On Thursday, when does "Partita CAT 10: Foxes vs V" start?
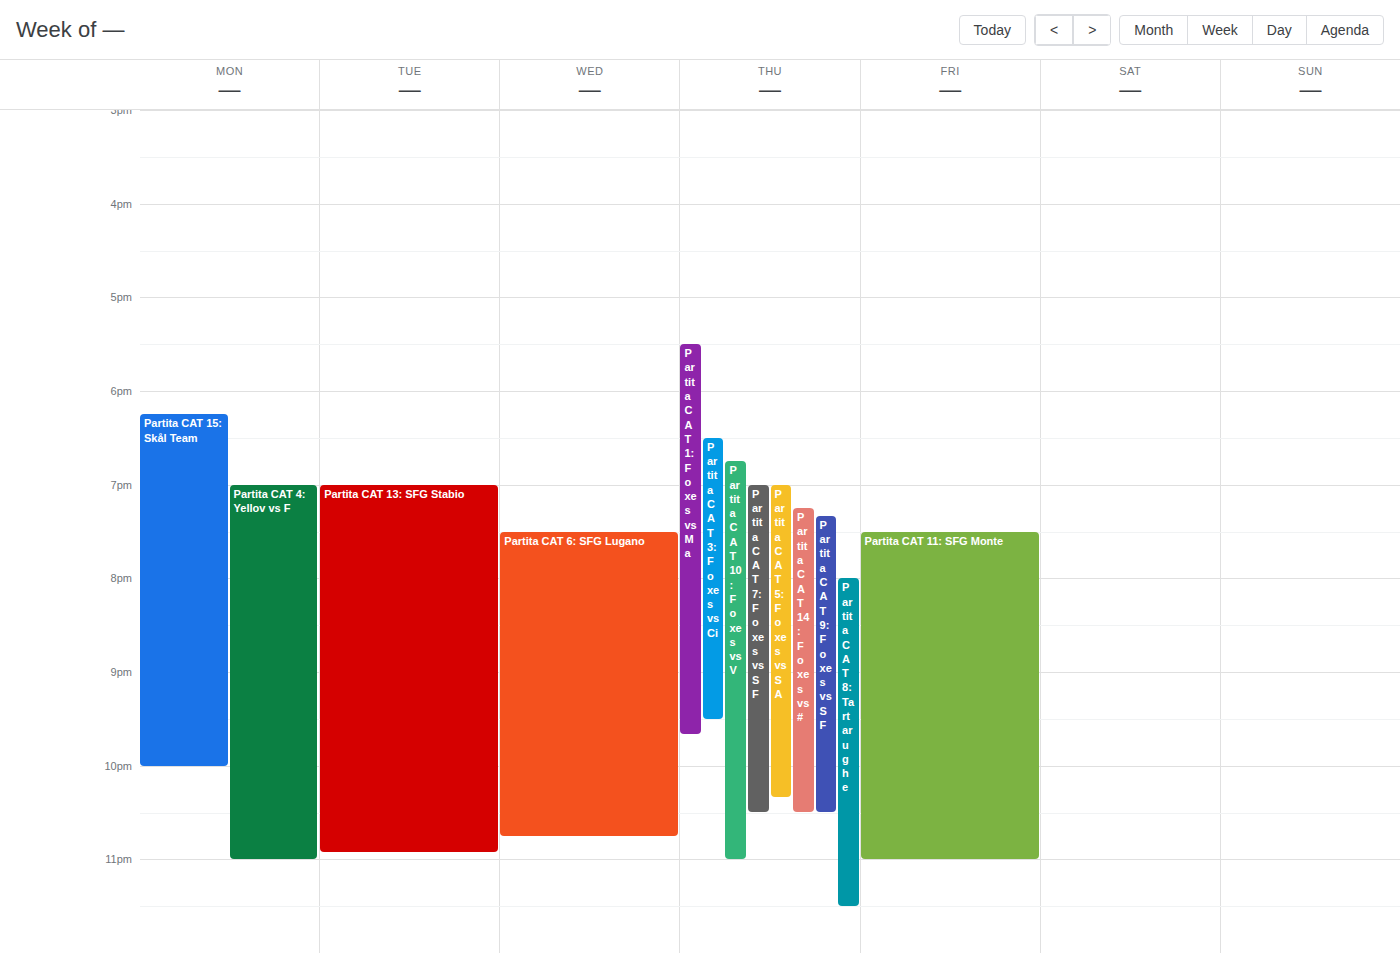
18:45